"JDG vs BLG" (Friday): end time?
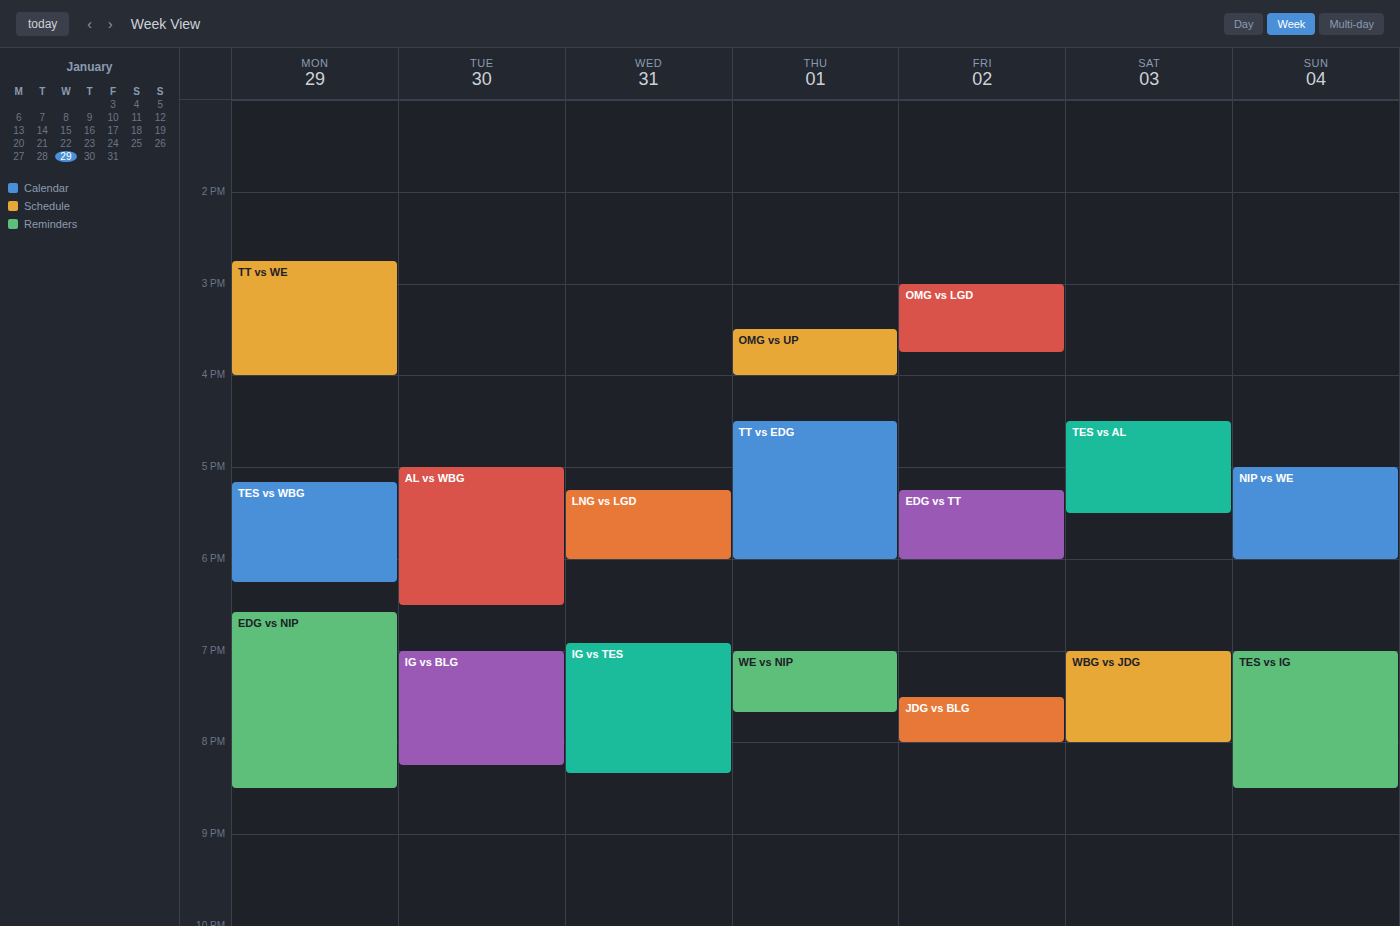
8:00 PM